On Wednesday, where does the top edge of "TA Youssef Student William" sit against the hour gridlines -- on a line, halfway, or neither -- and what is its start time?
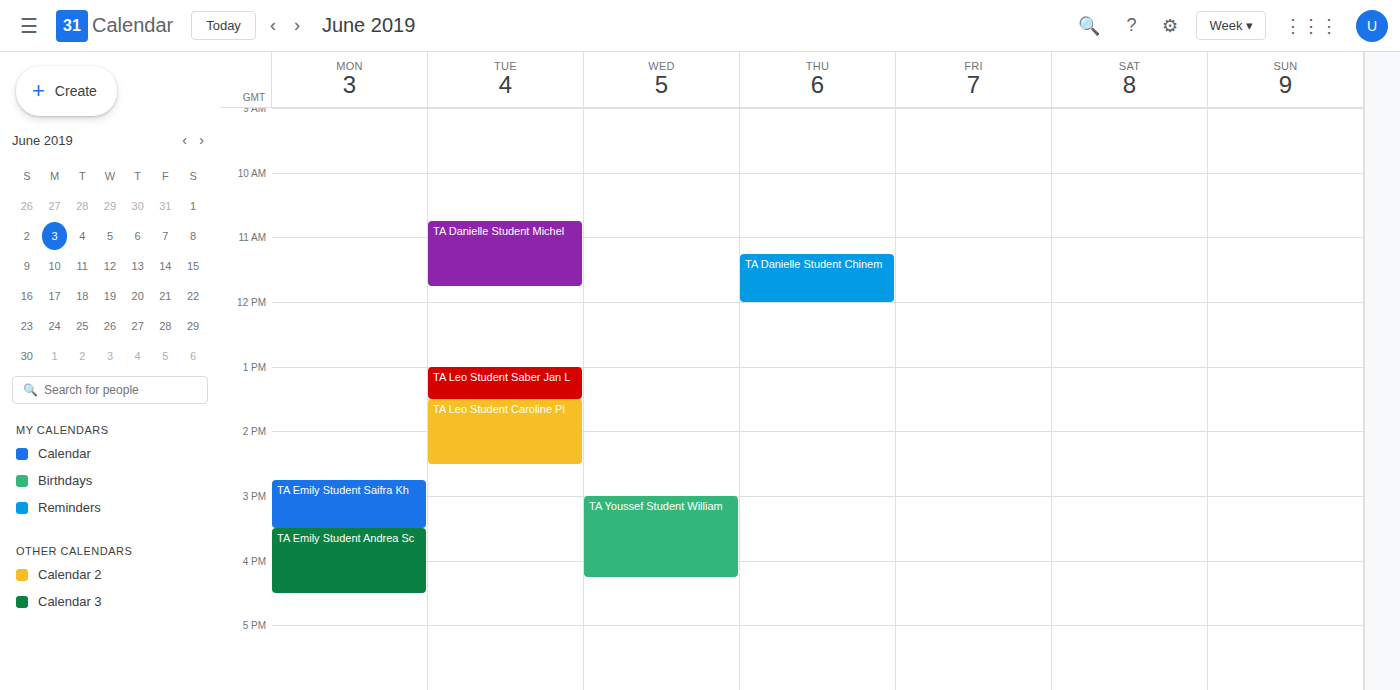
3:00 PM -- exactly on the 3 PM line.